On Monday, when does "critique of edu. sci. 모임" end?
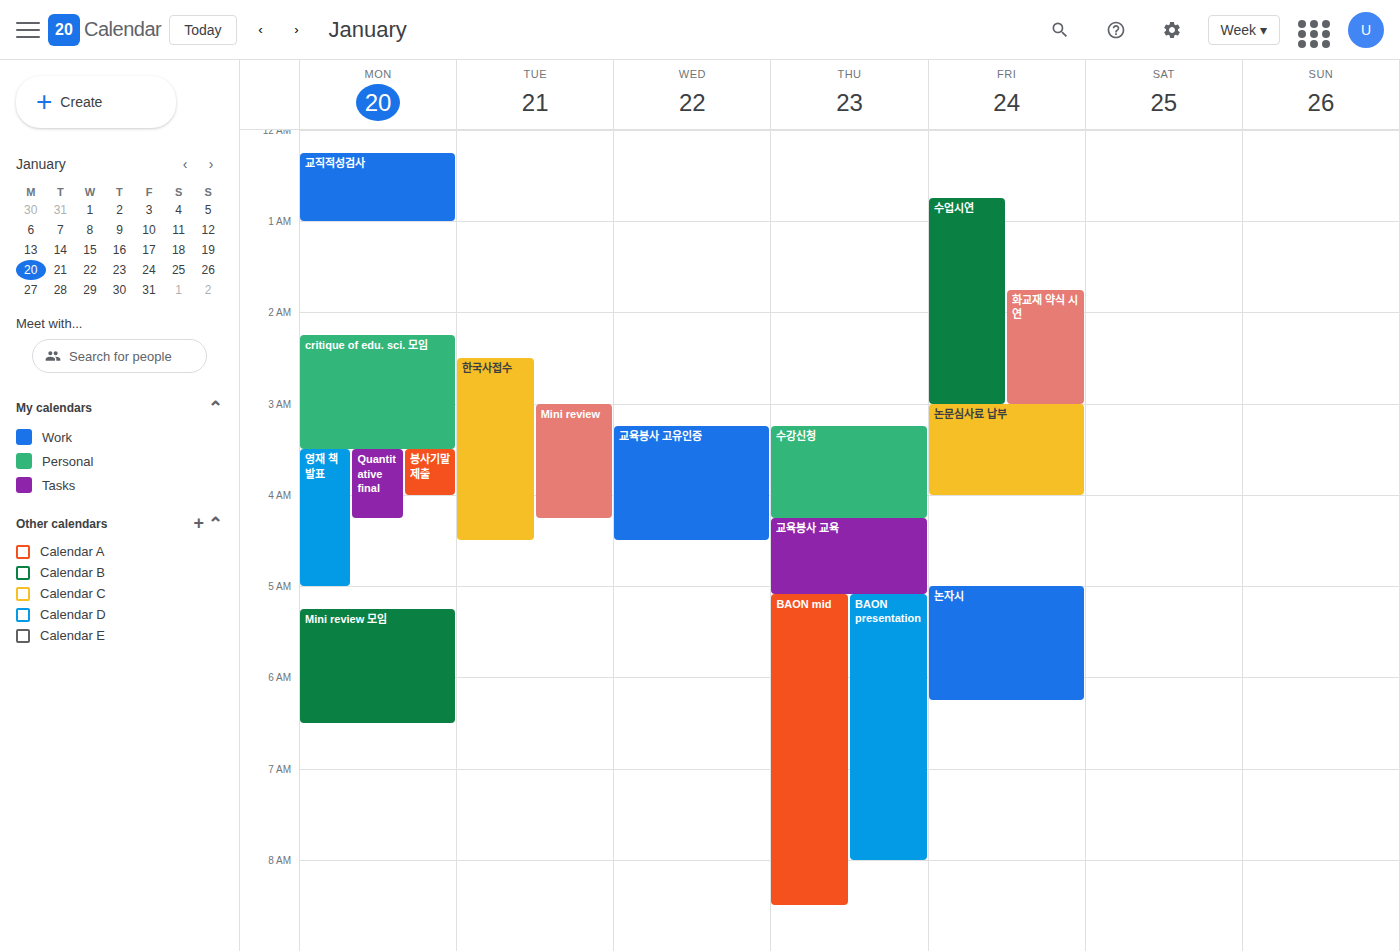
3:30 AM